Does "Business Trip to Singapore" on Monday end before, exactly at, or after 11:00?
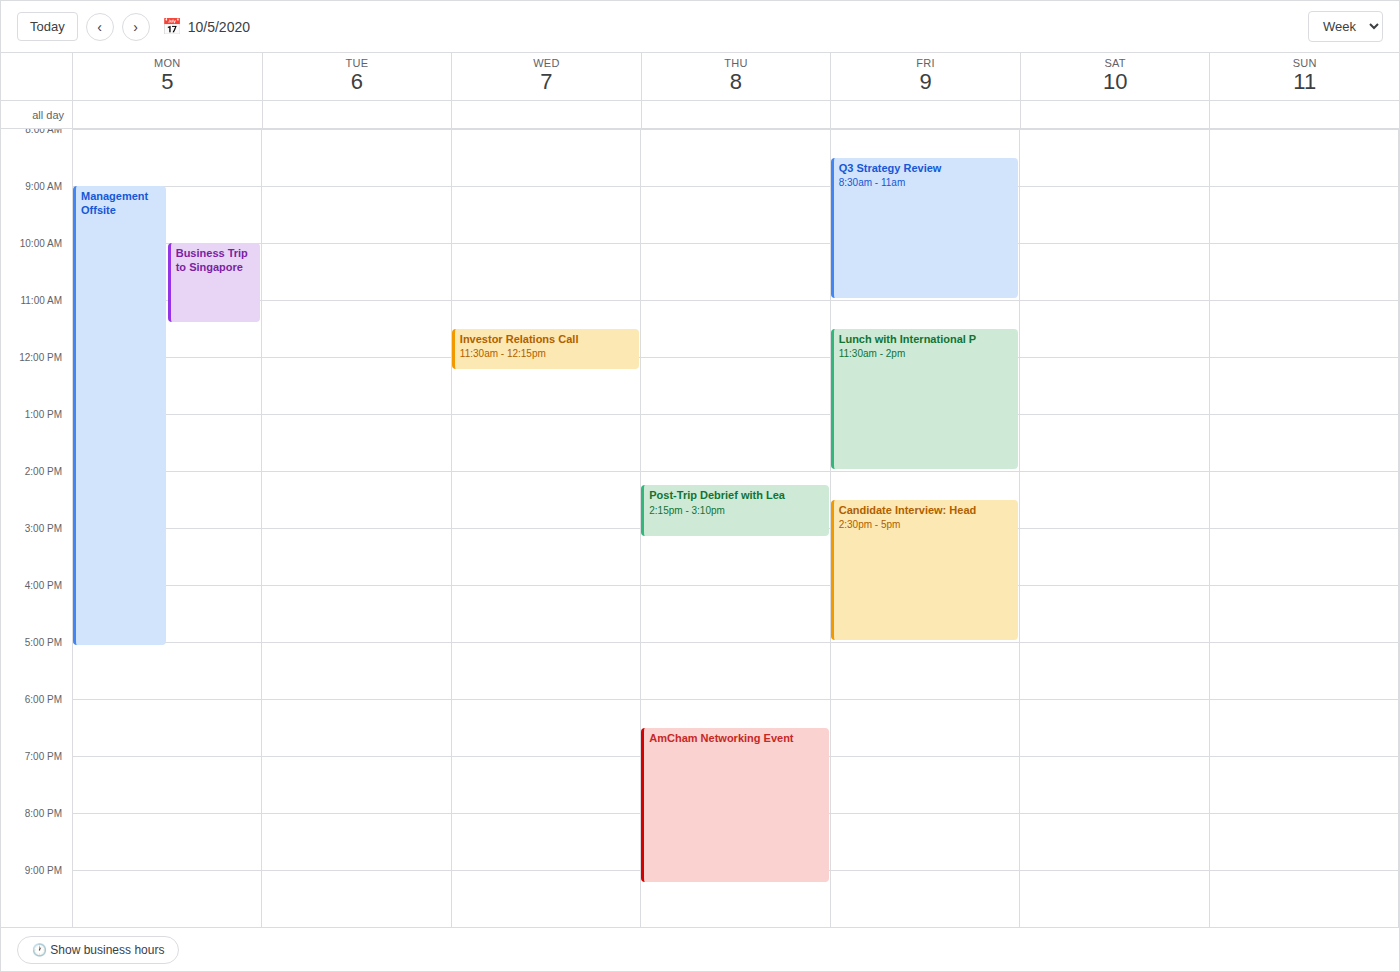
11:25 -- after 11:00, 25 minutes below the 11:00 line.